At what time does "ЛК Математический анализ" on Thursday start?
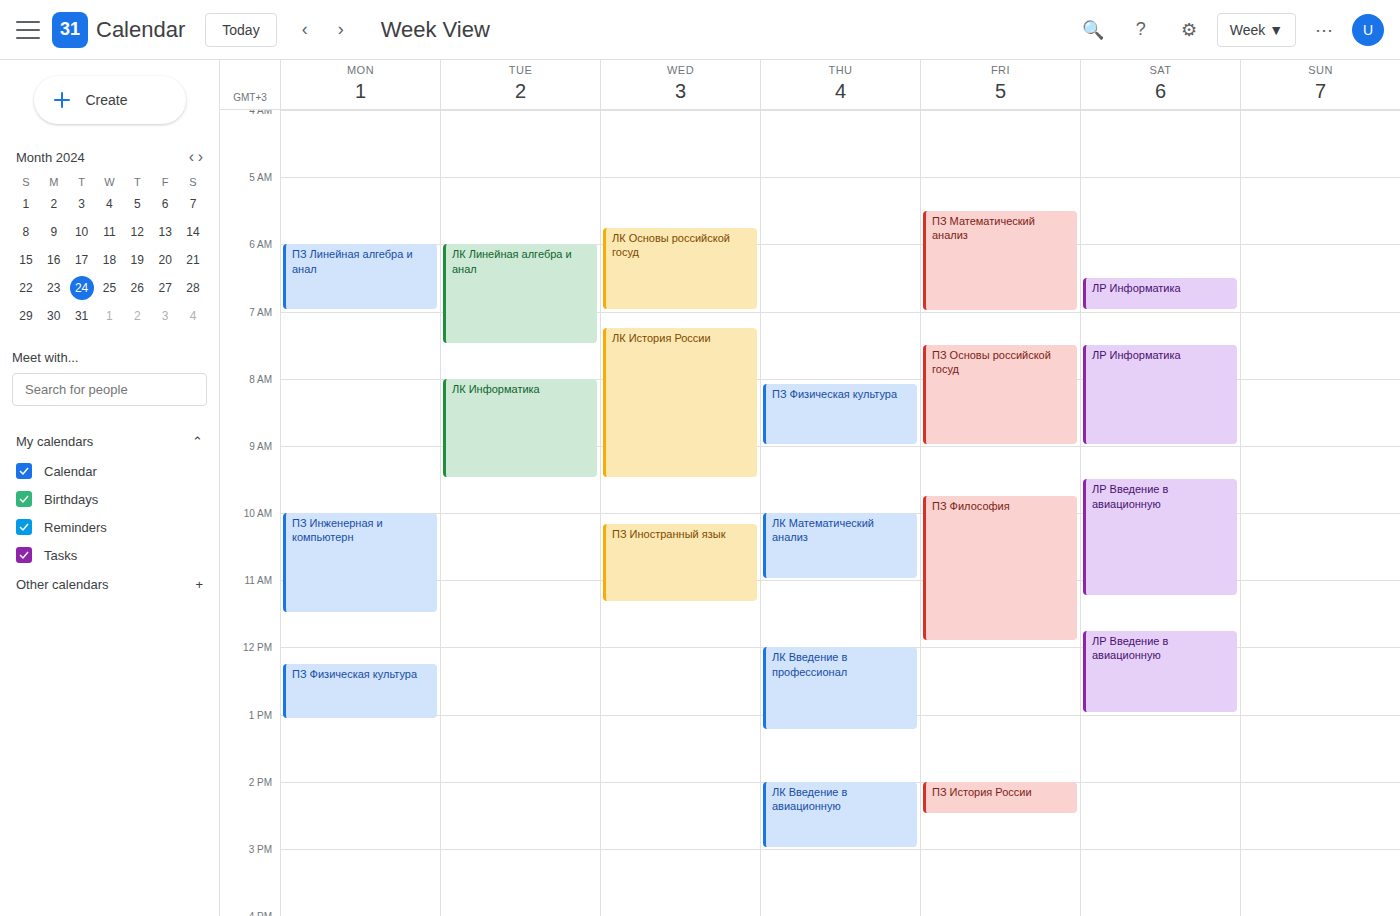
10:00 AM